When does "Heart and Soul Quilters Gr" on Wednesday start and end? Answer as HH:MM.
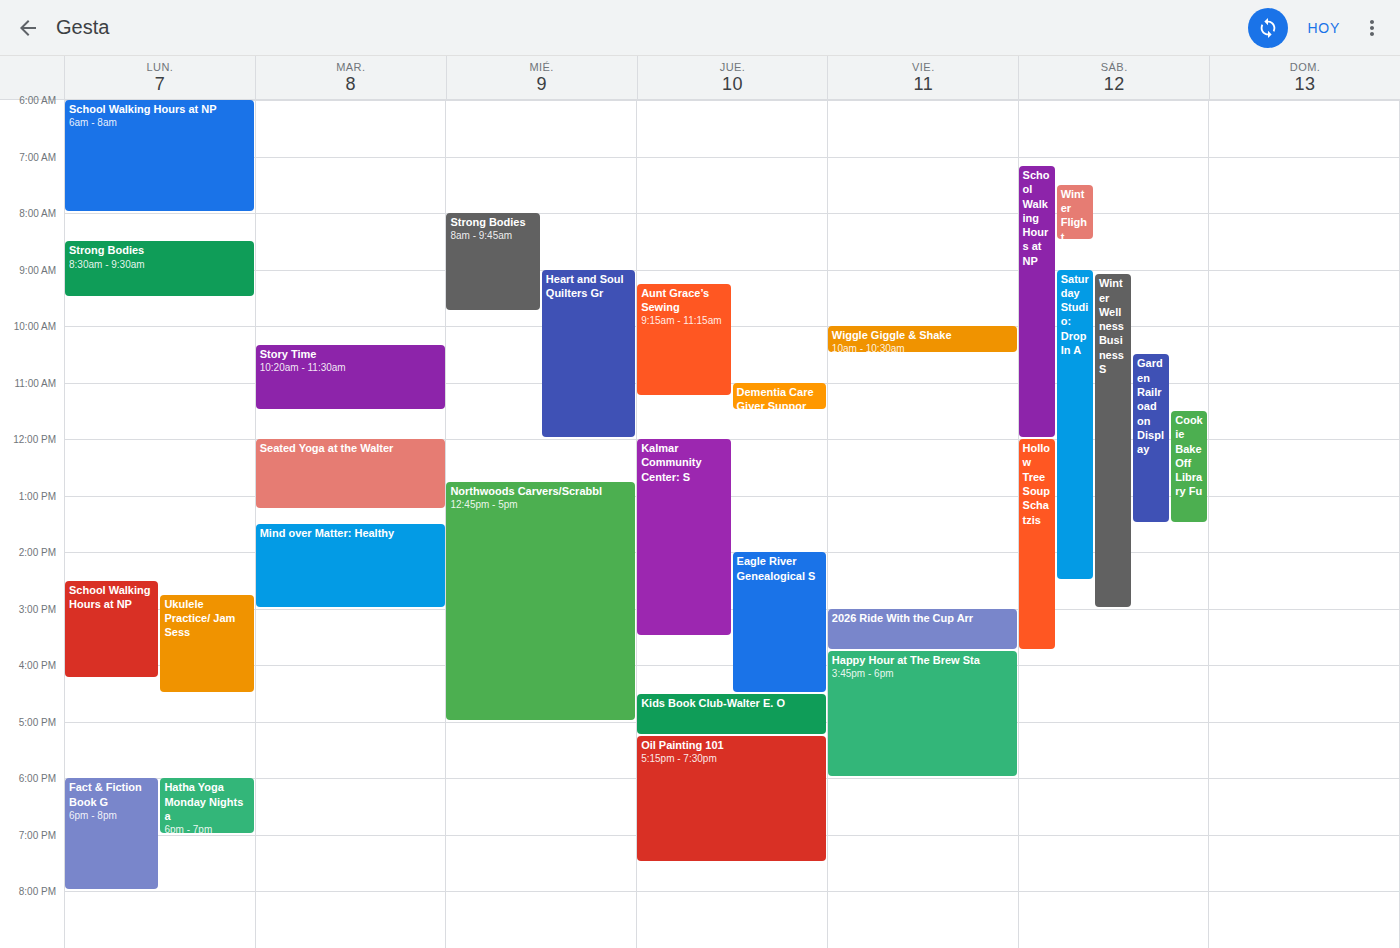
09:00 to 12:00